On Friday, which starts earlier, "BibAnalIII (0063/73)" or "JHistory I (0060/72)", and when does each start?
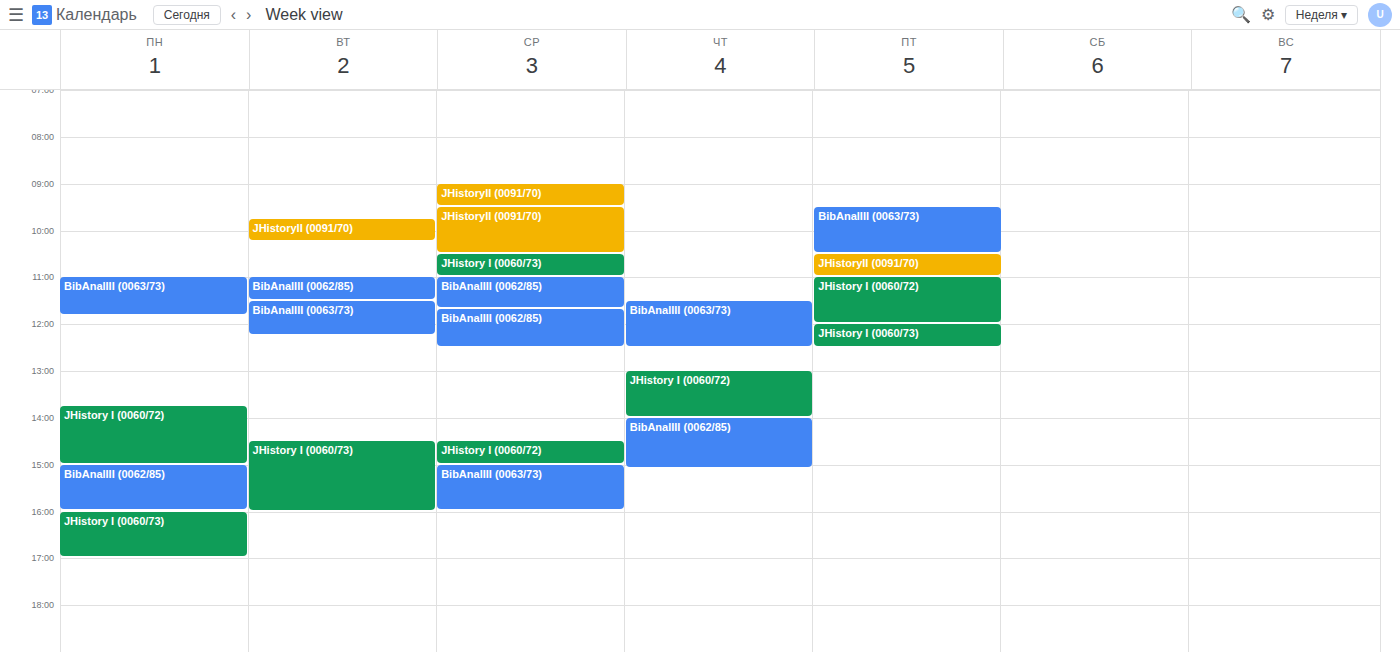
"BibAnalIII (0063/73)" 9:30 AM; "JHistory I (0060/72)" 11:00 AM.